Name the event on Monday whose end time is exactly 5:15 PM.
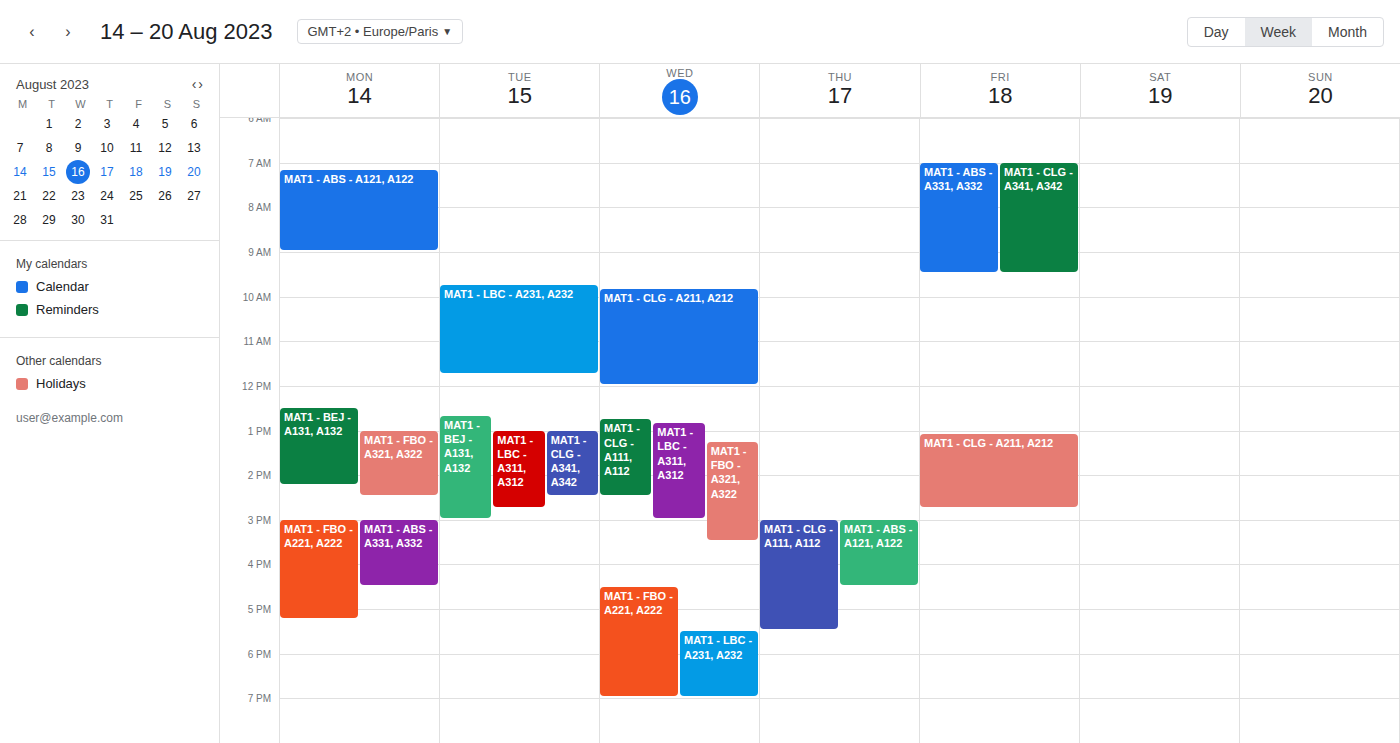
"MAT1 - FBO - A221, A222"